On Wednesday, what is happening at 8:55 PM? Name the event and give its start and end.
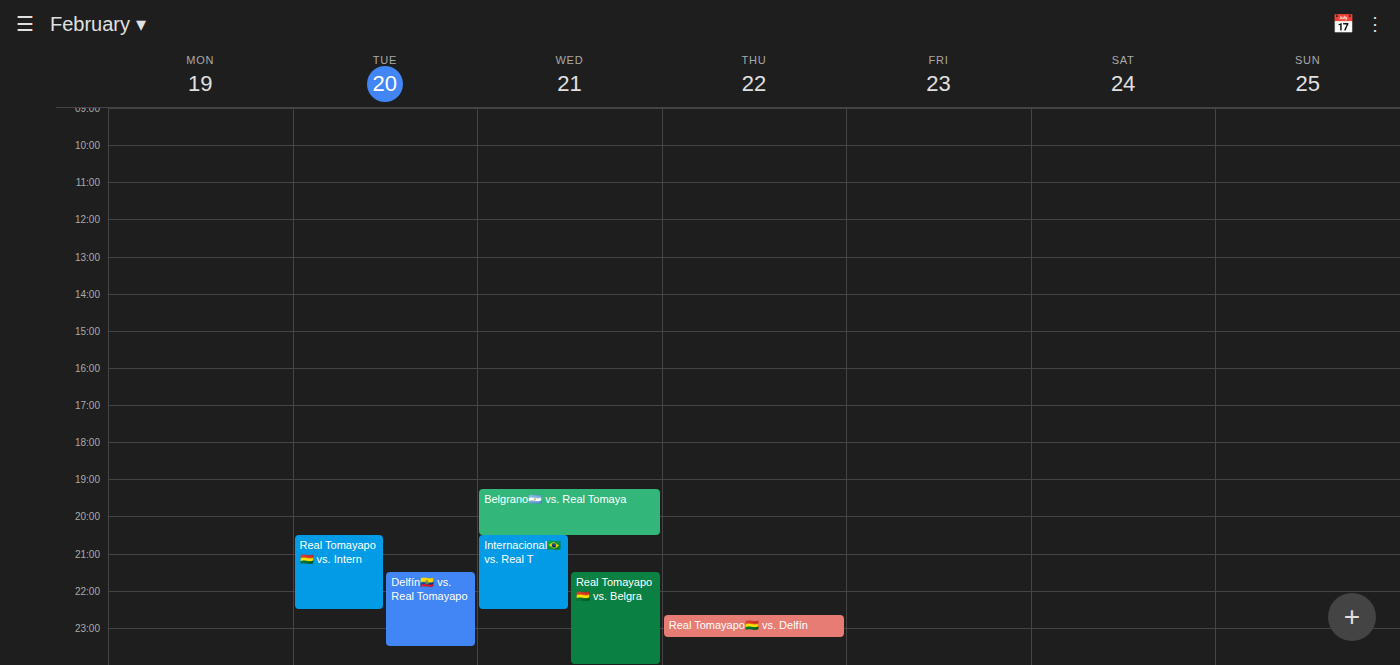
"Internacional🇧🇷 vs. Real T", 8:30 PM to 10:30 PM